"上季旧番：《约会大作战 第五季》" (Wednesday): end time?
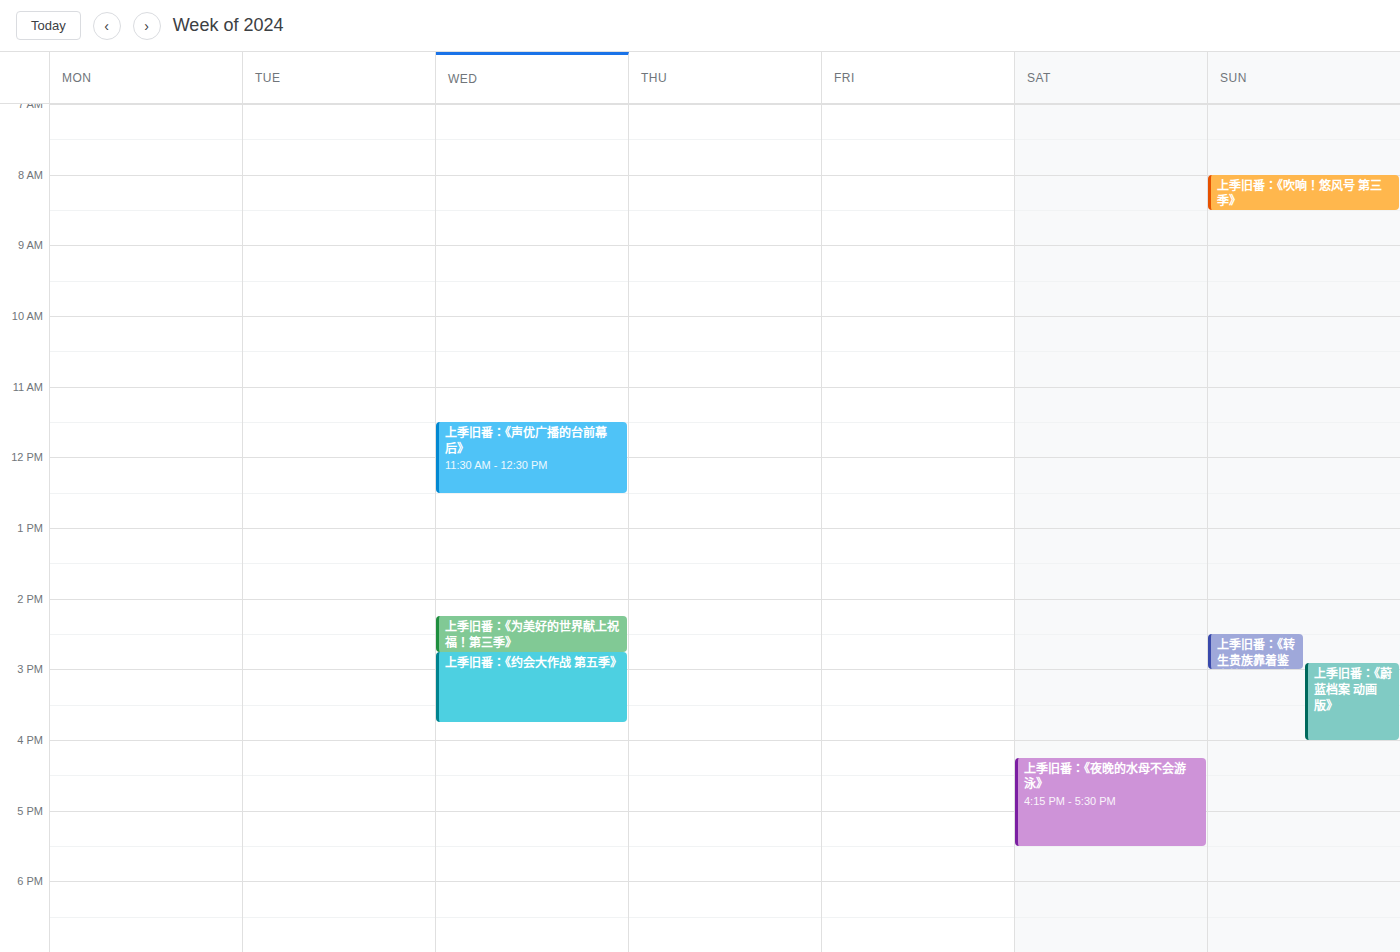
3:45 PM